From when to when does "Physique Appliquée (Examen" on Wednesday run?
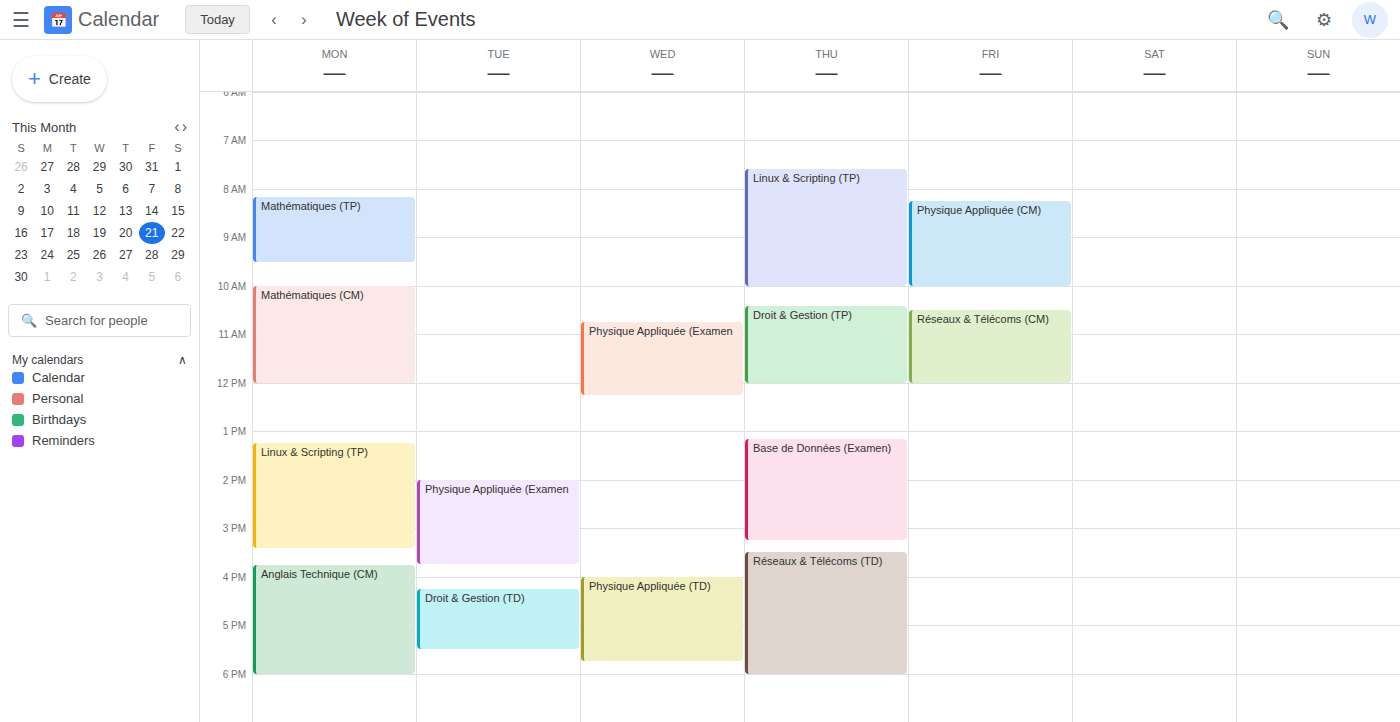
10:45 AM to 12:15 PM